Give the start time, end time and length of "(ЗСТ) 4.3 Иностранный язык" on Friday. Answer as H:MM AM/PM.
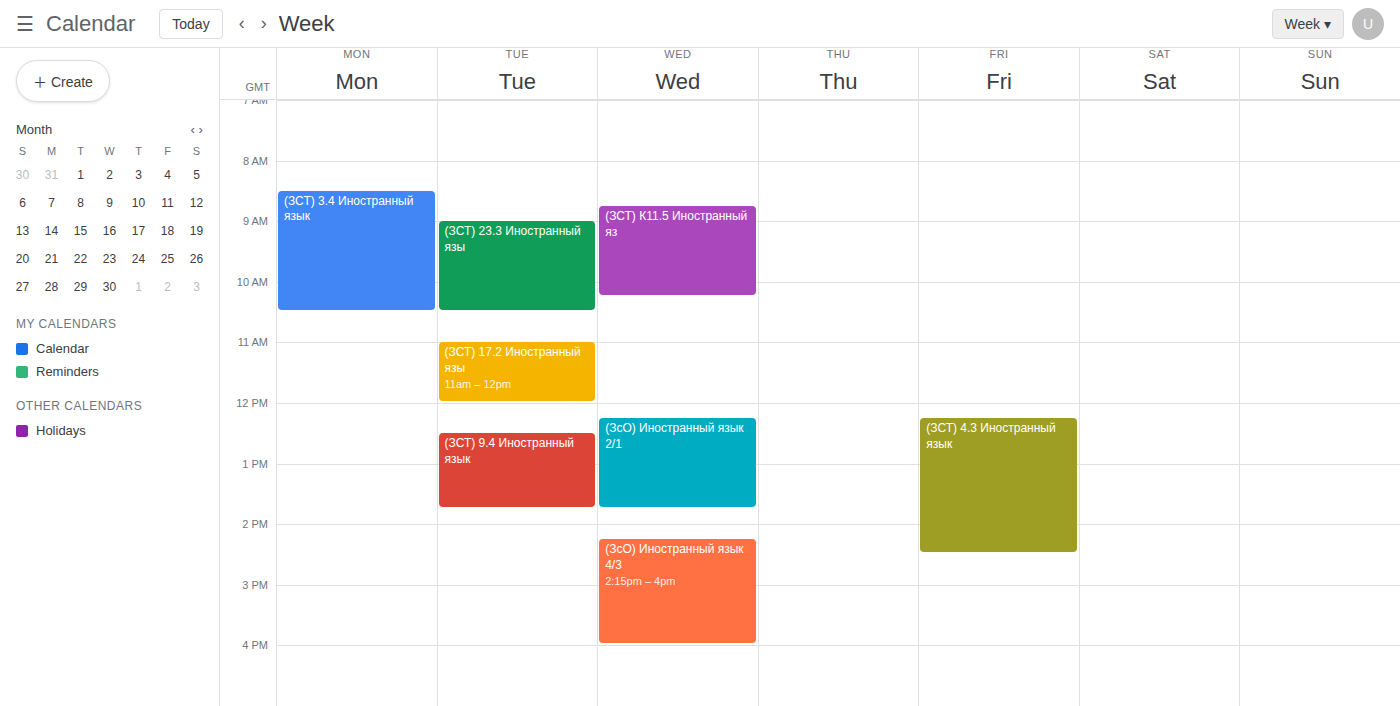
12:15 PM to 2:30 PM, 2 hours 15 minutes